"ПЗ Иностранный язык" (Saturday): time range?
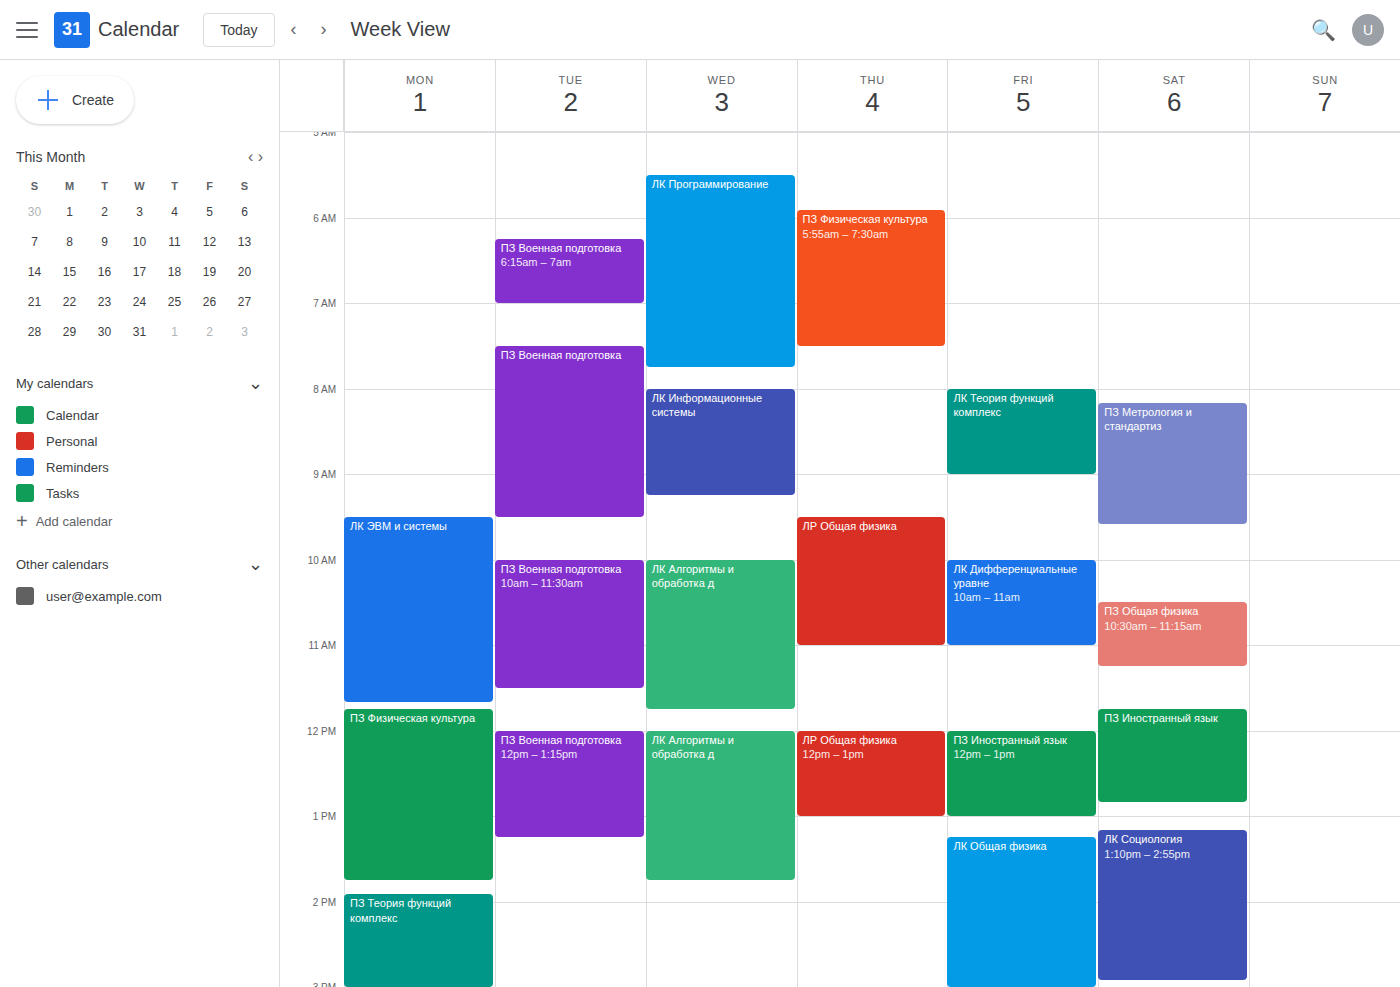
11:45 AM to 12:50 PM